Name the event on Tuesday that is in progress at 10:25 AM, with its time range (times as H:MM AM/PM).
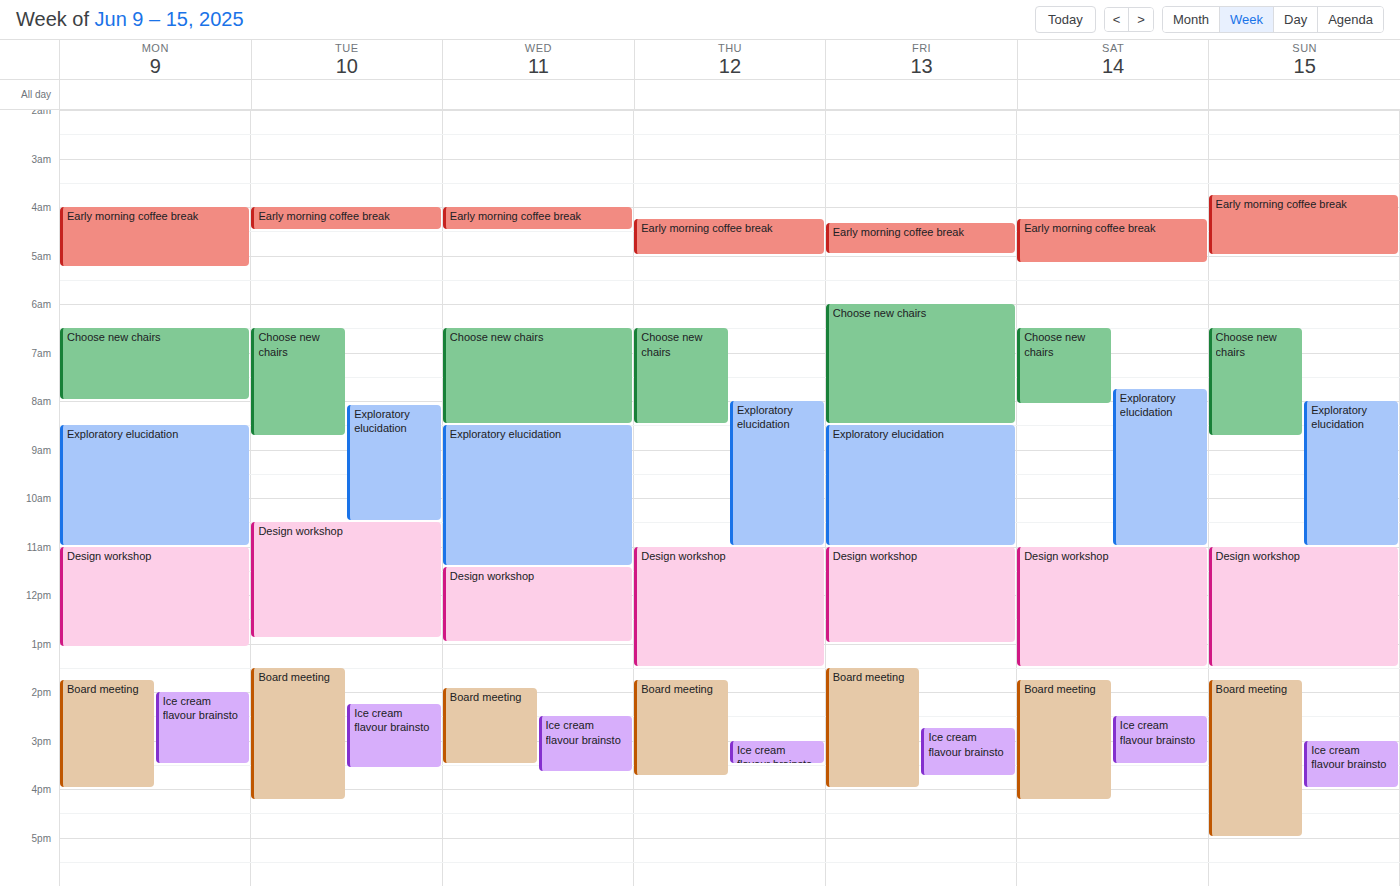
"Exploratory elucidation", 8:05 AM to 10:30 AM